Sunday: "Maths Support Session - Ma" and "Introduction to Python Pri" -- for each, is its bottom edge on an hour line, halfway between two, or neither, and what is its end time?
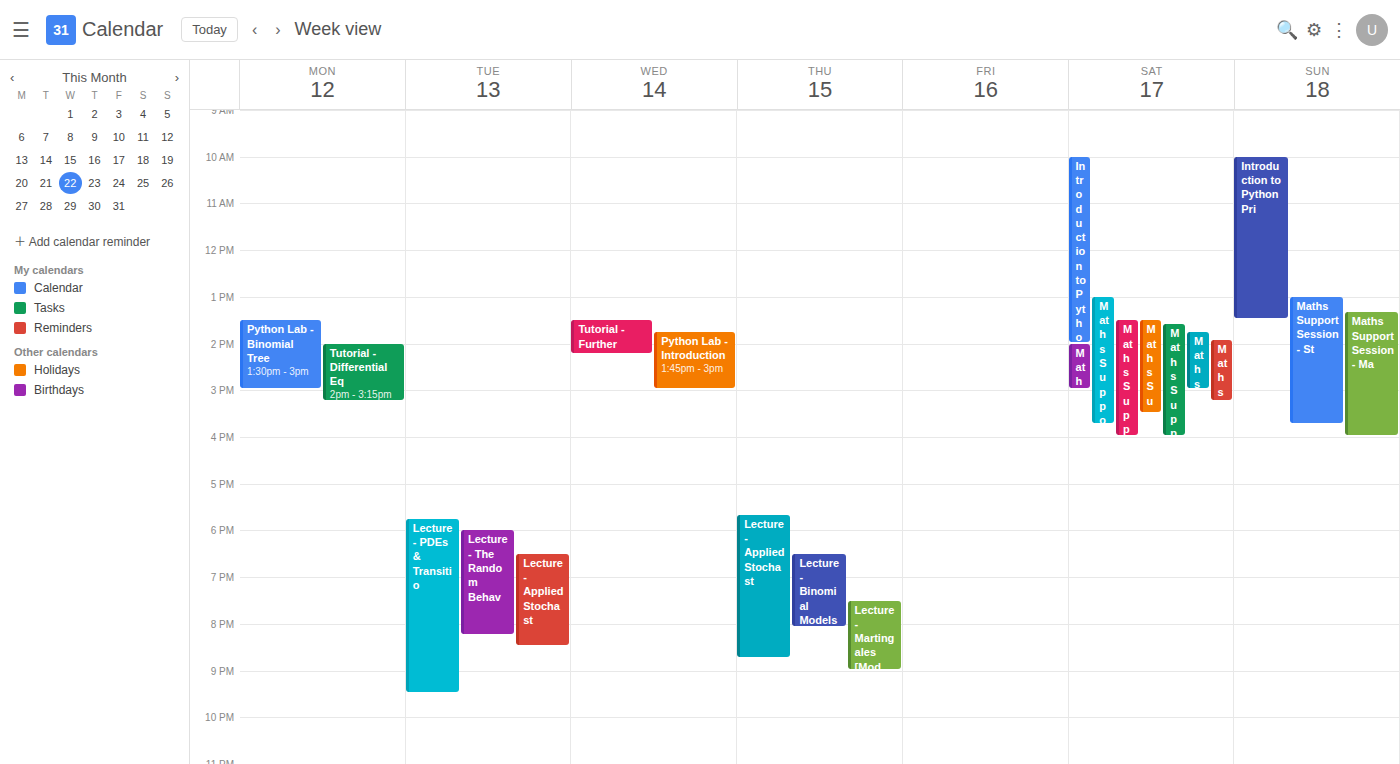
"Maths Support Session - Ma": 4:00 PM, exactly on the 4 PM line. "Introduction to Python Pri": 1:30 PM, halfway between the 1 PM and 2 PM lines.